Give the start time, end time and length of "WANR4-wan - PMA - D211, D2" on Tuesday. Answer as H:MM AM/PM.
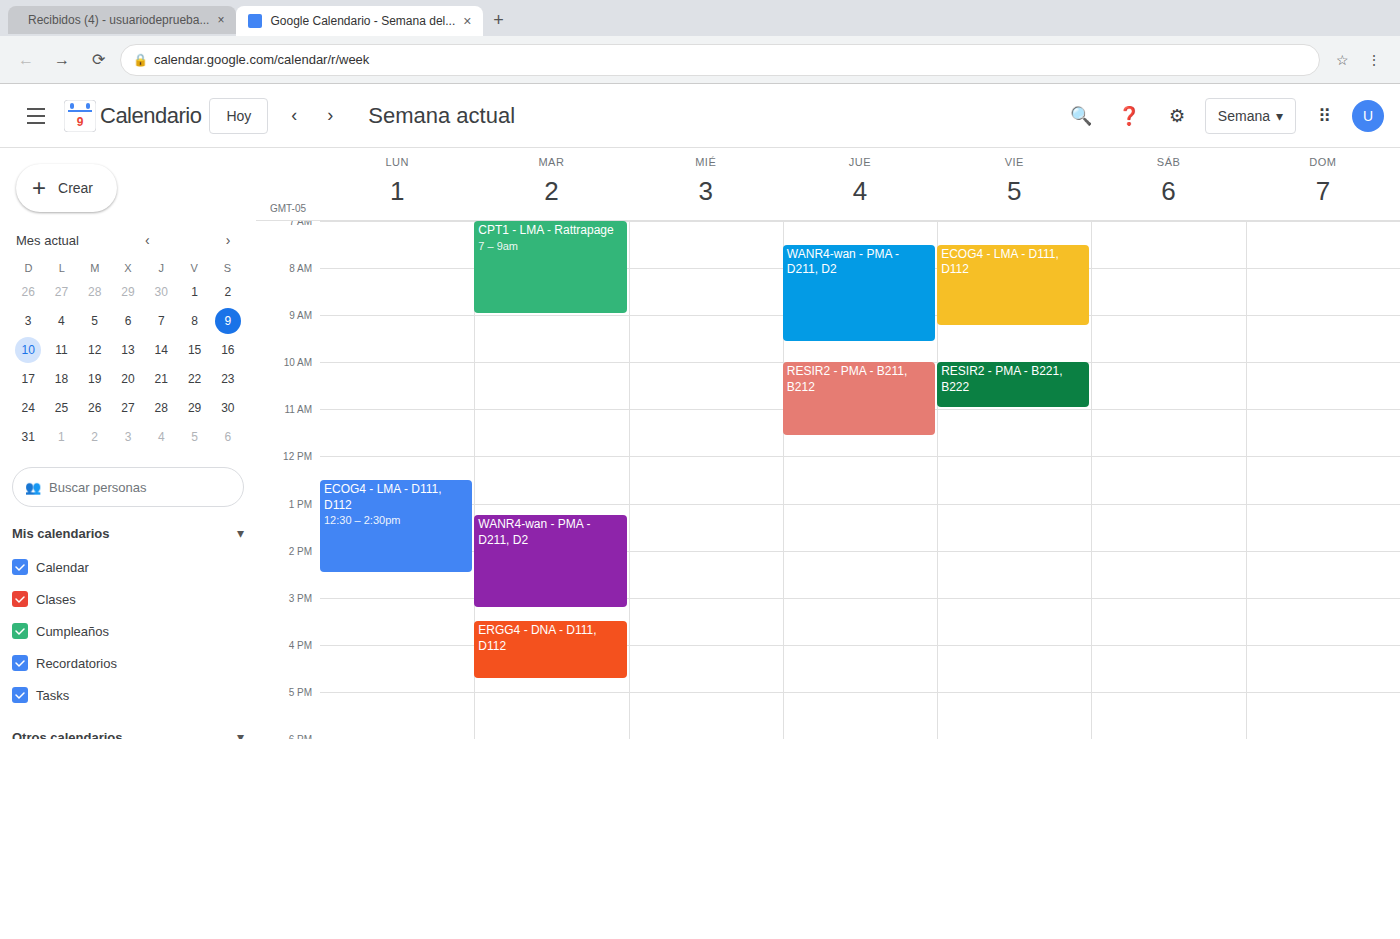
1:15 PM to 3:15 PM, 2 hours